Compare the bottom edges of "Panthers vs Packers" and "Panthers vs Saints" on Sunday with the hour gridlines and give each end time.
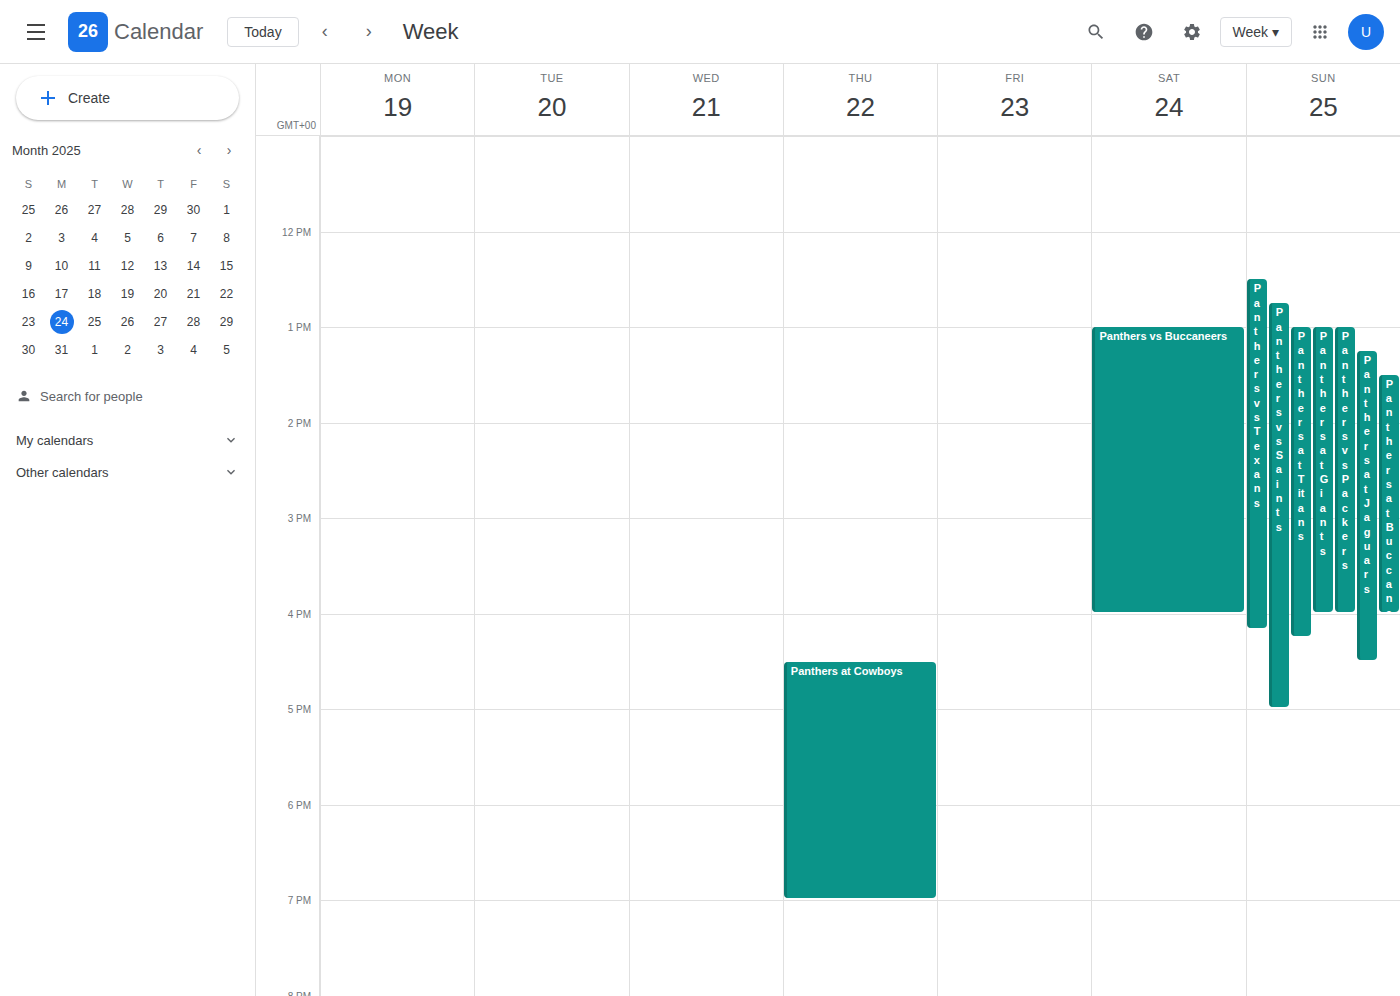
"Panthers vs Packers": 16:00, exactly on the 16:00 line. "Panthers vs Saints": 17:00, exactly on the 17:00 line.